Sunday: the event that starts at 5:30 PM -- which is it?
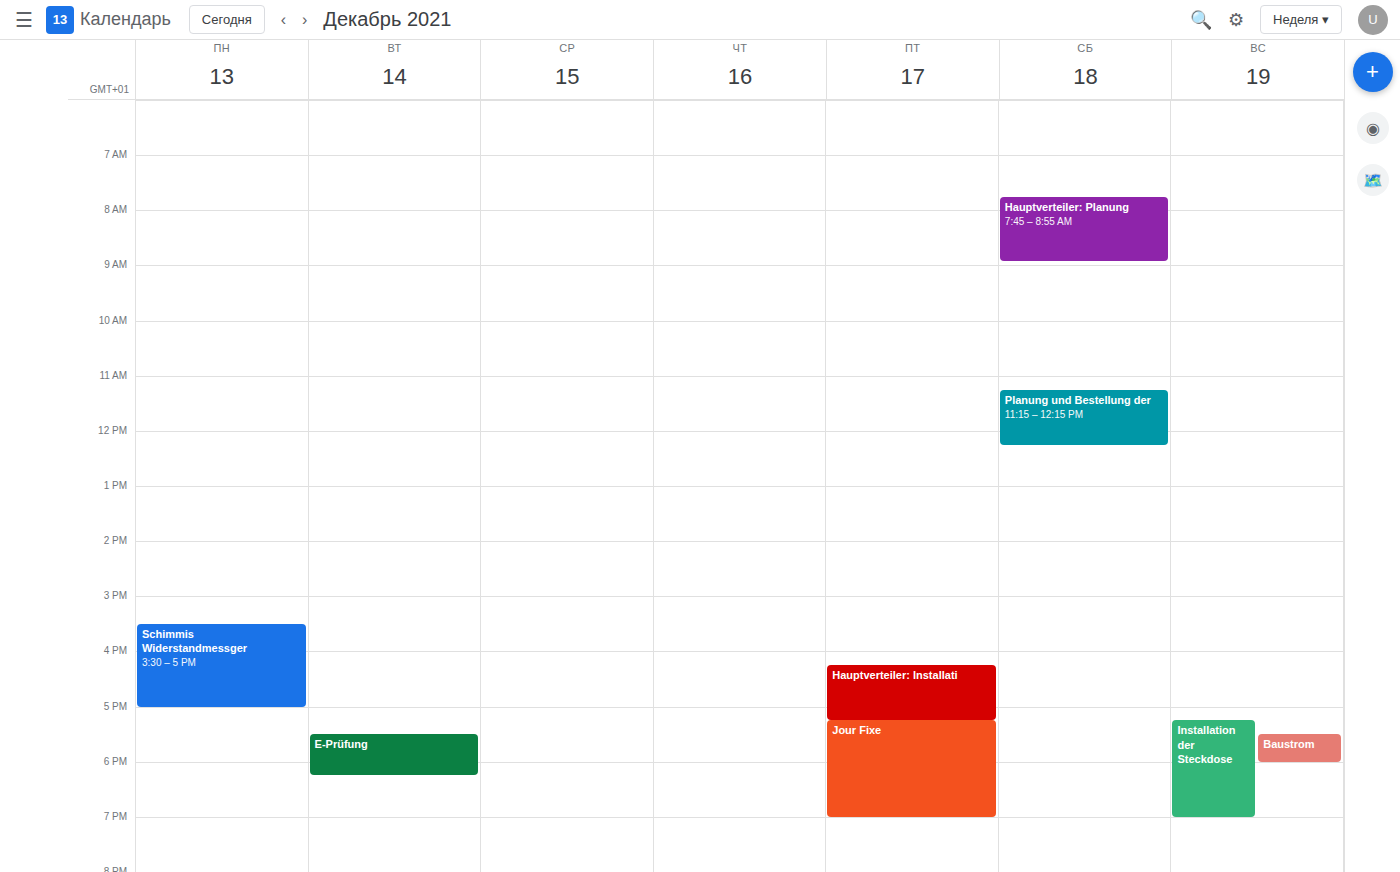
"Baustrom"